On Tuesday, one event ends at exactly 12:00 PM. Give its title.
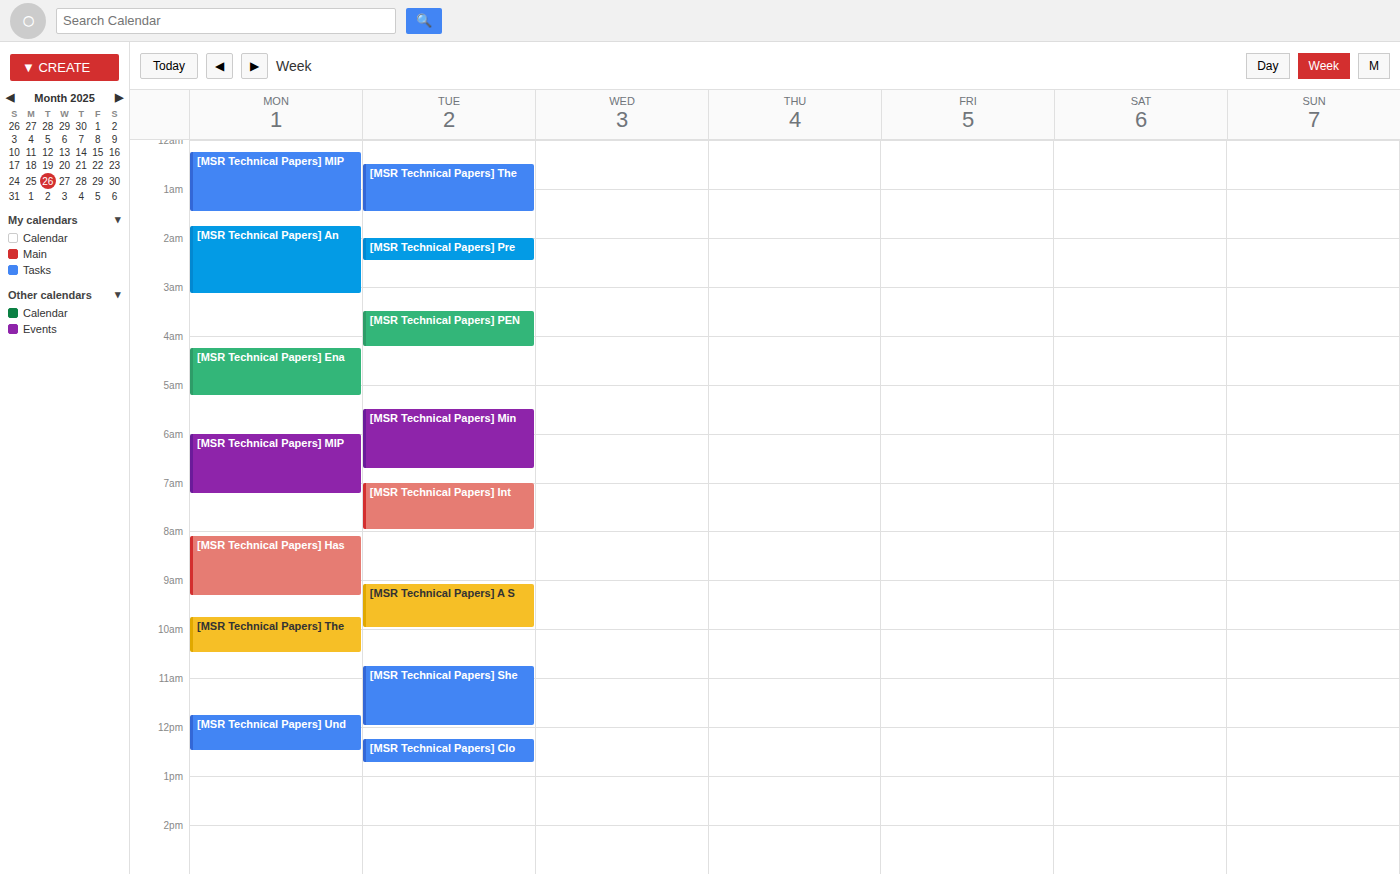
"[MSR Technical Papers] She"